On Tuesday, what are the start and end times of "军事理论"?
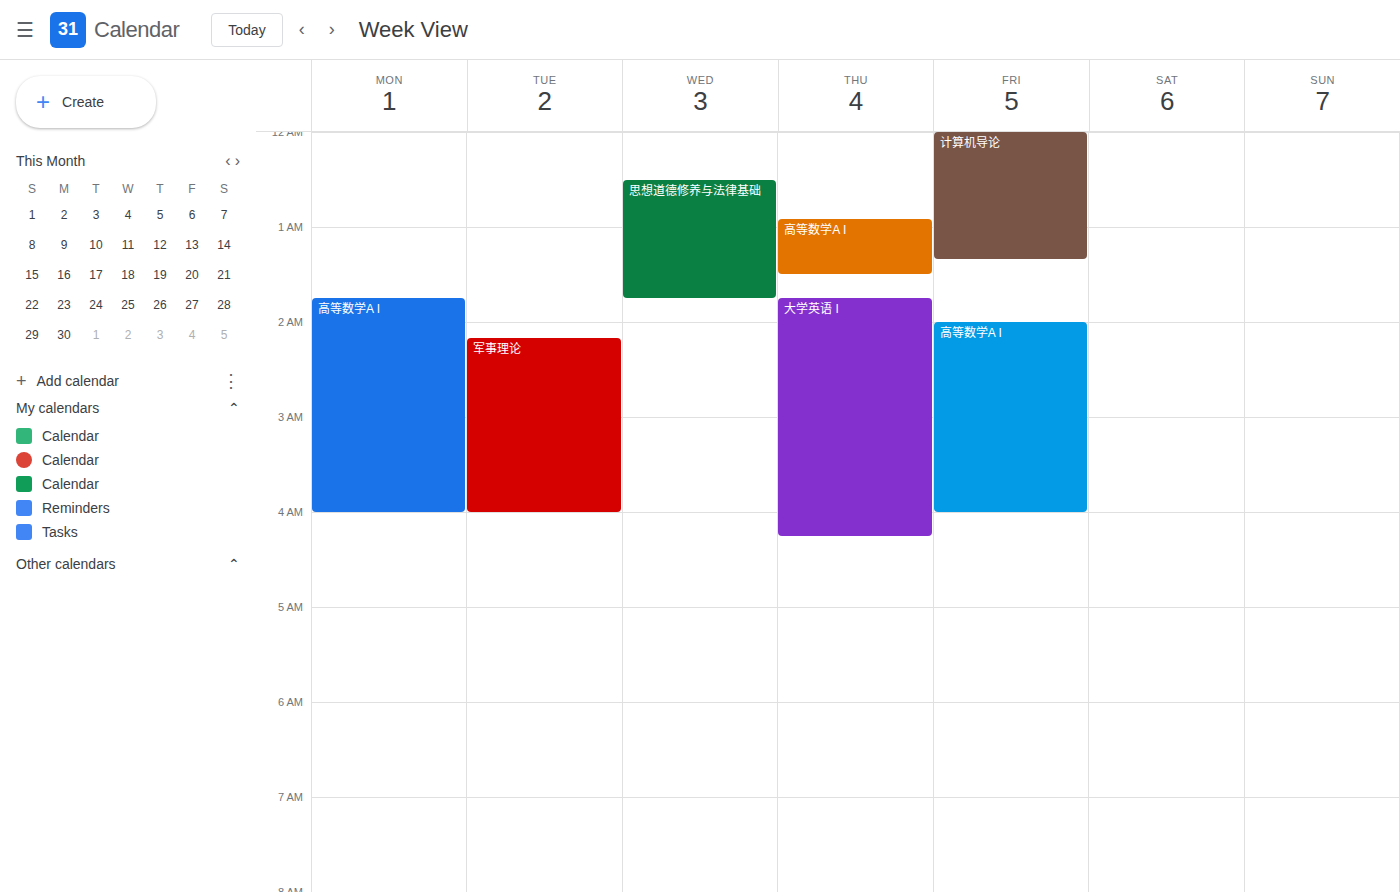
2:10 AM to 4:00 AM